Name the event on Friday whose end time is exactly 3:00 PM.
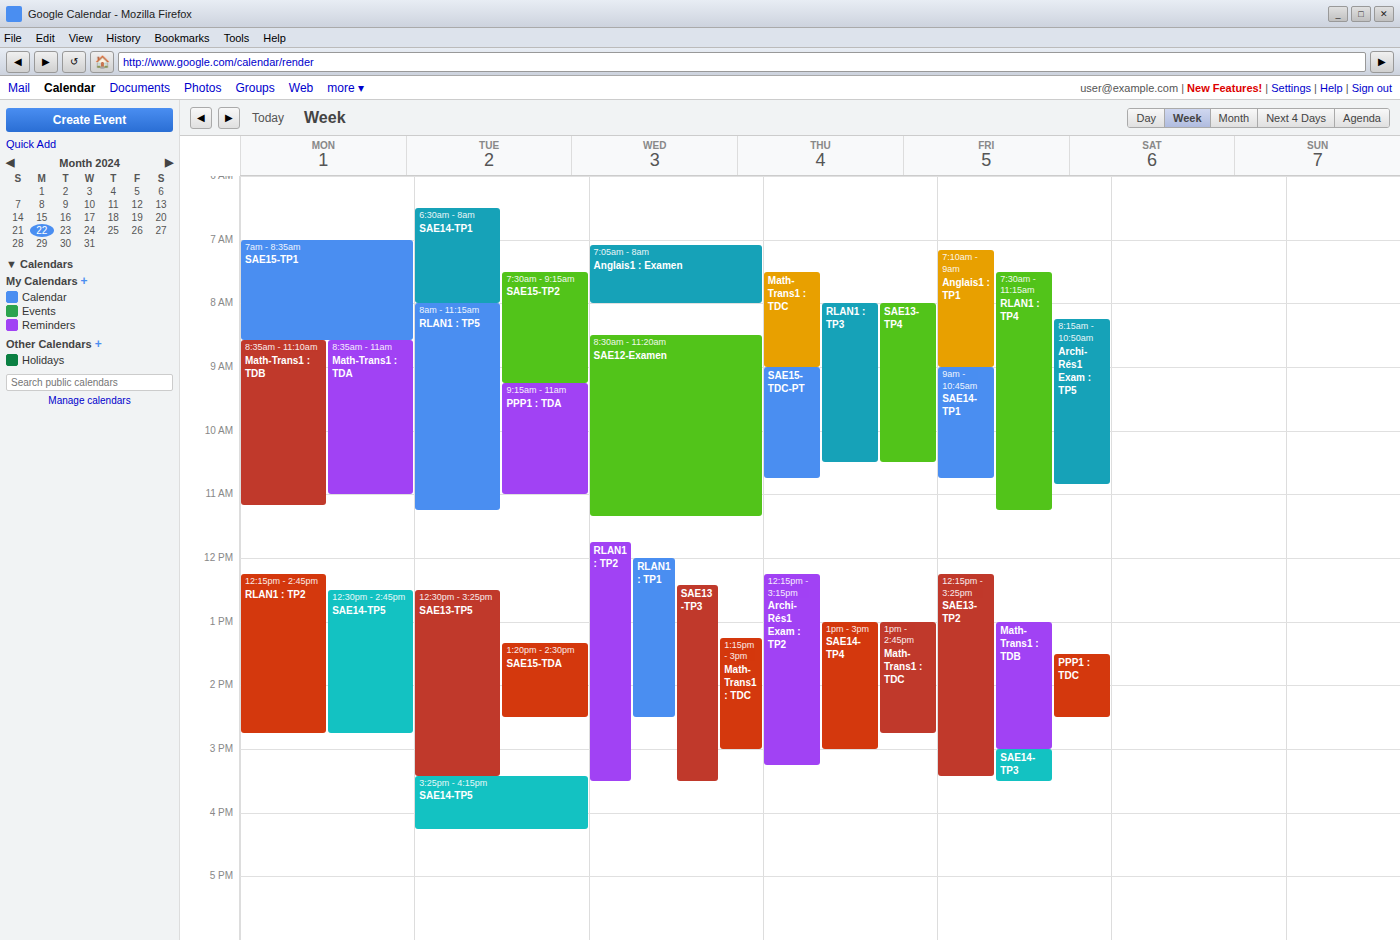
"Math-Trans1 : TDB"